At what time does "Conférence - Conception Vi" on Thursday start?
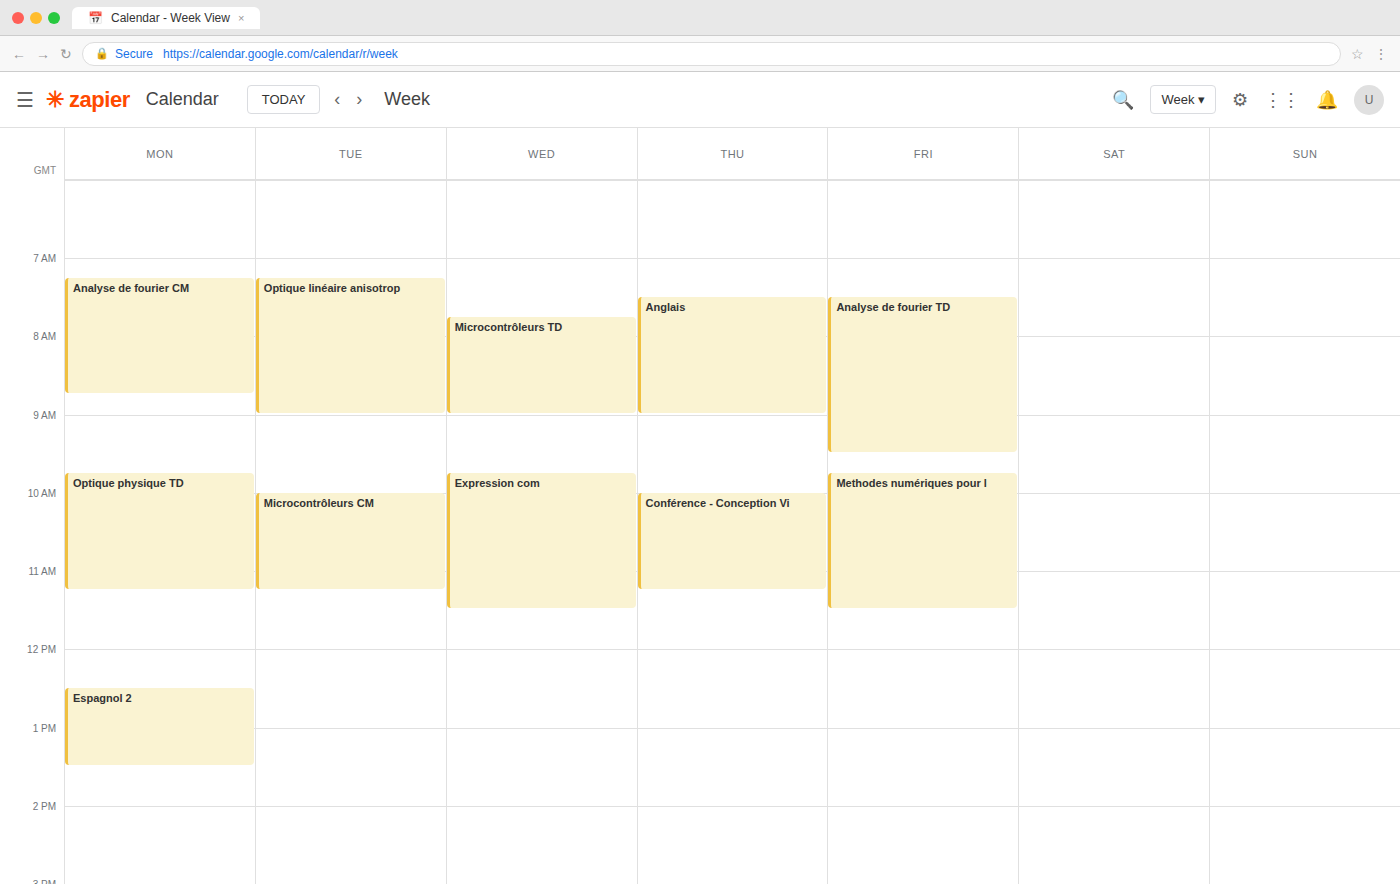
10:00 AM